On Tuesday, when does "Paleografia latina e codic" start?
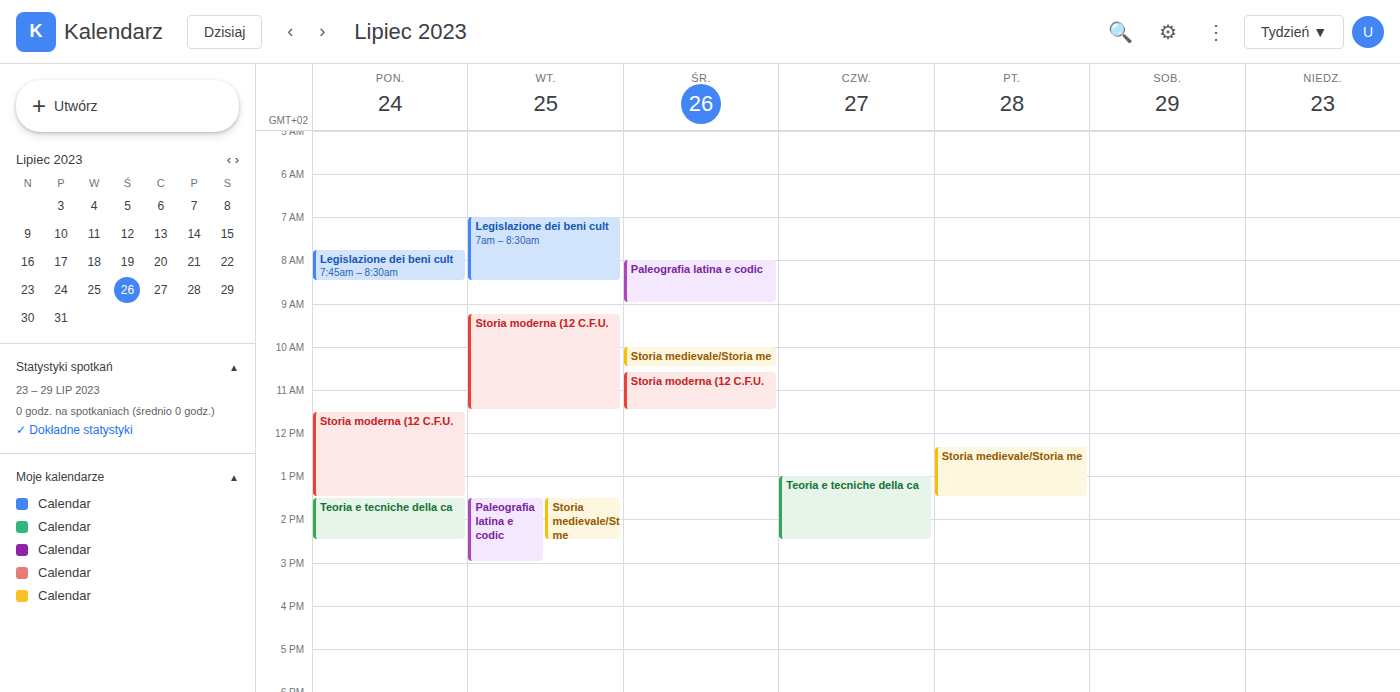
1:30 PM